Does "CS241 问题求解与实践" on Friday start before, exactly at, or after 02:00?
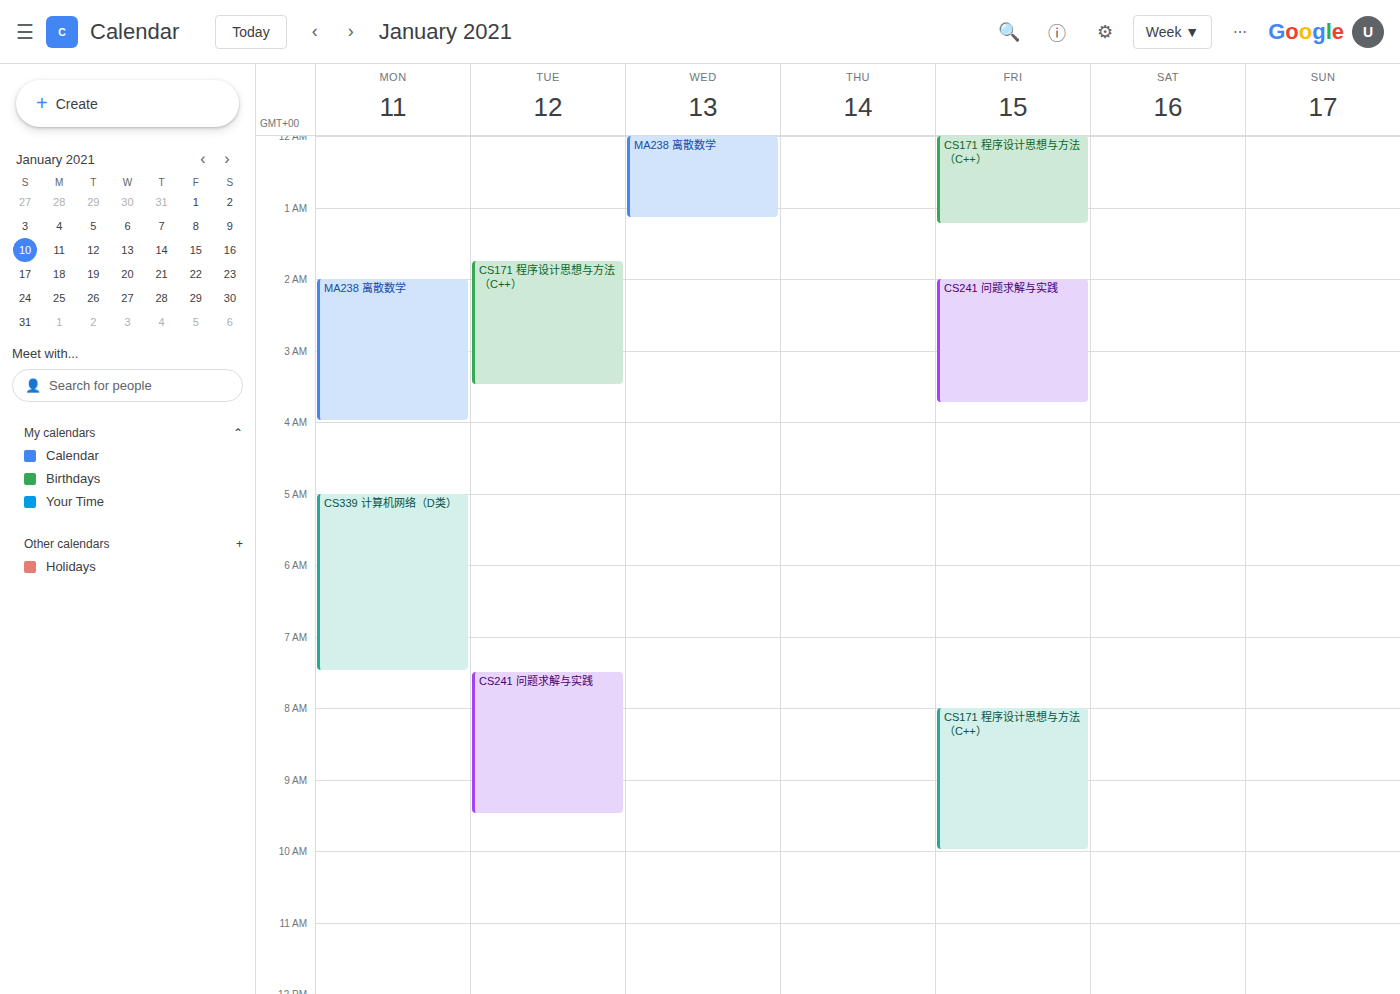
02:00 -- exactly at 02:00, on the 02:00 line.